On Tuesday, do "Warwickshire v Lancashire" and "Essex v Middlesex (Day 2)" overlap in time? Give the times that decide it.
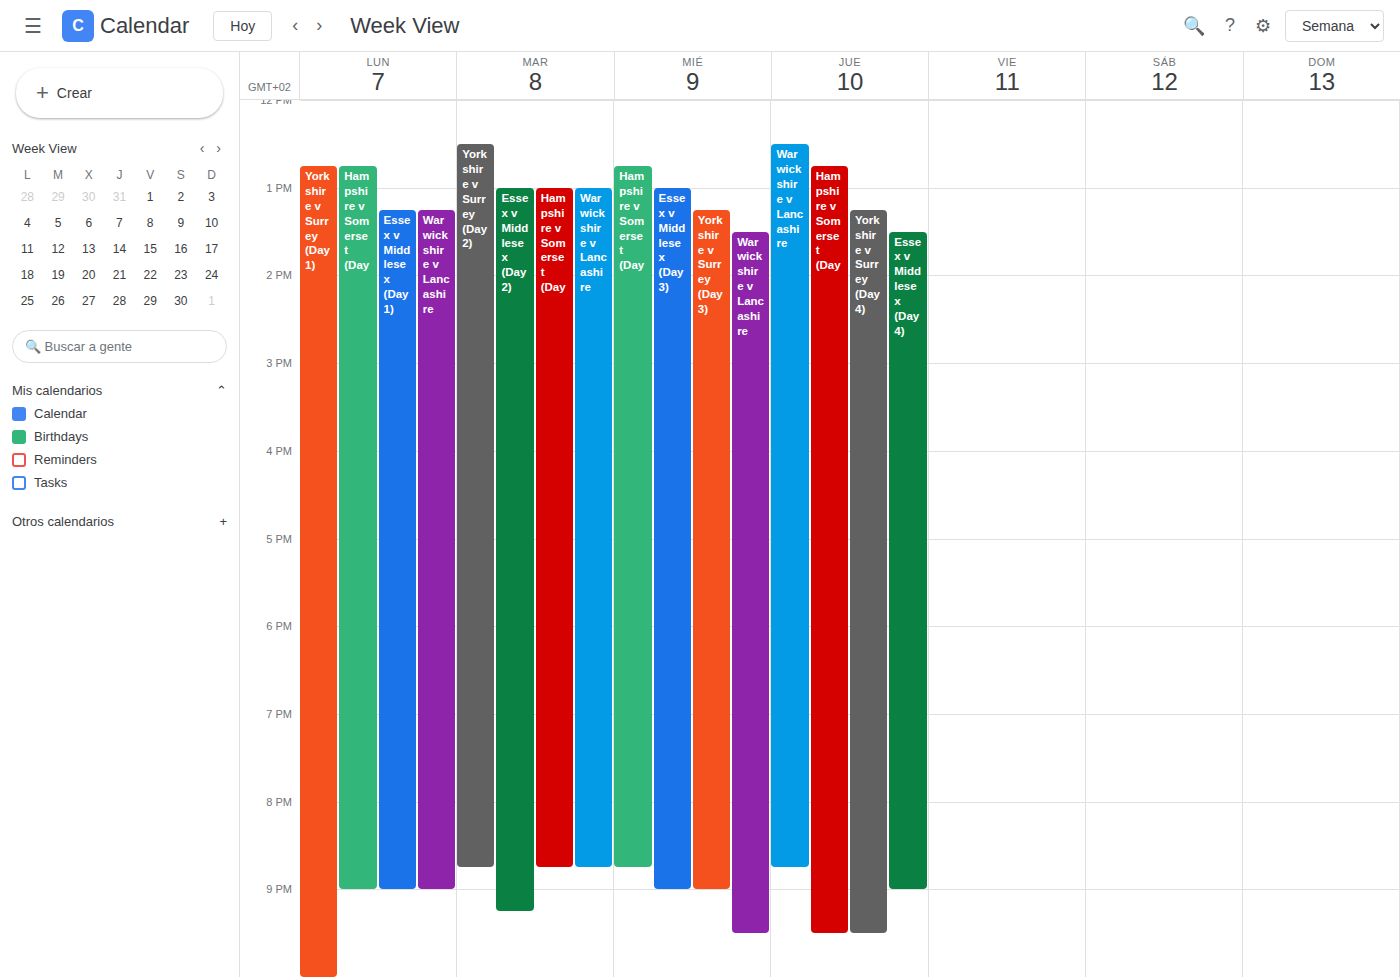
"Essex v Middlesex (Day 2)" starts at 1:00 PM, before "Warwickshire v Lancashire" ends at 8:45 PM -- they overlap.